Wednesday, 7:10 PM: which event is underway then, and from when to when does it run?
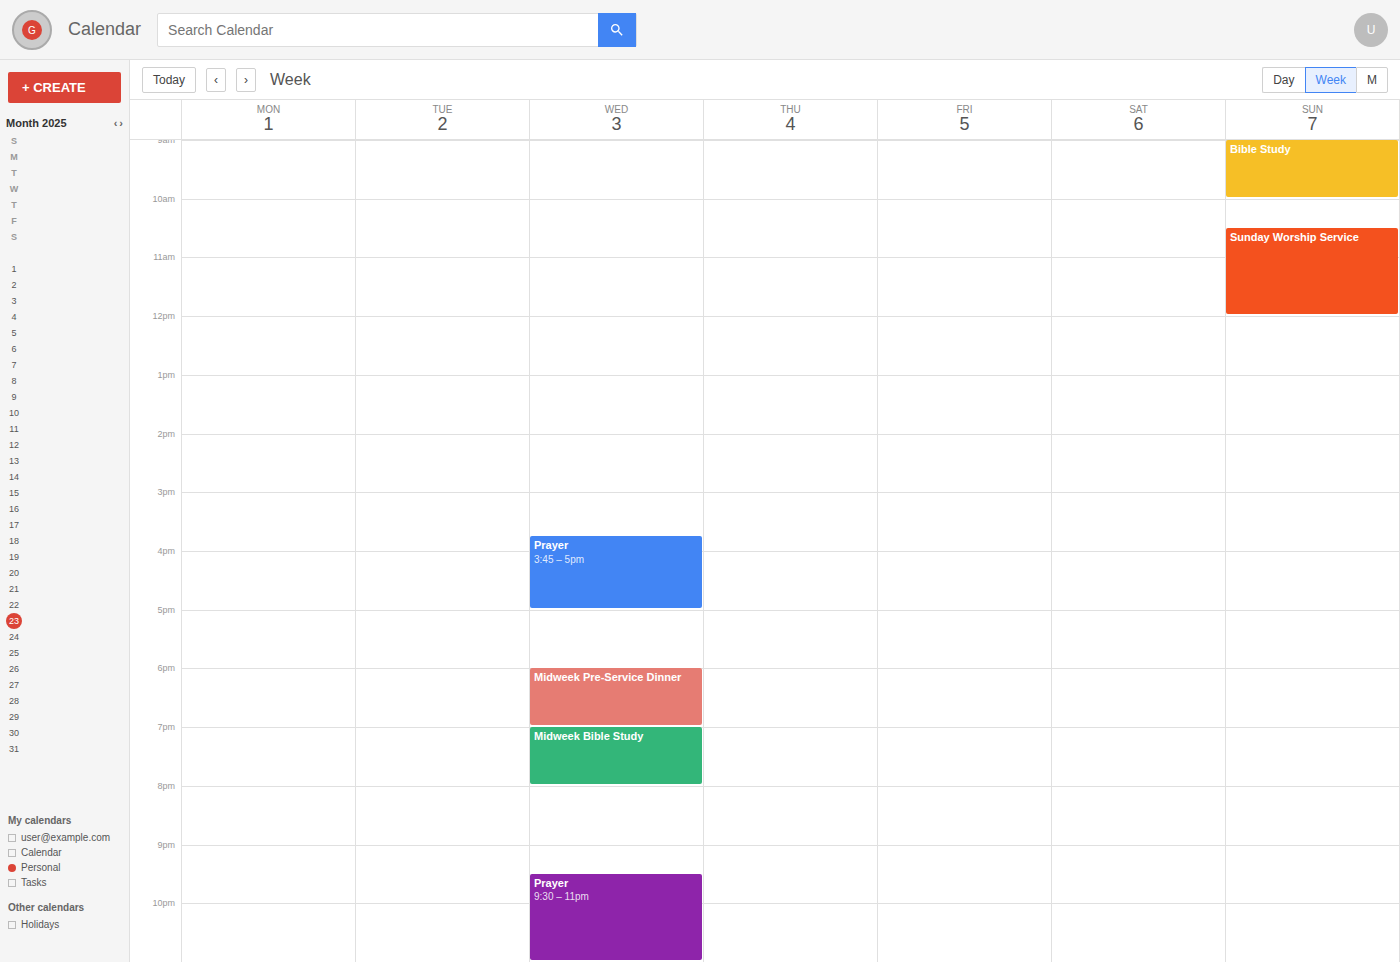
"Midweek Bible Study", 7:00 PM to 8:00 PM